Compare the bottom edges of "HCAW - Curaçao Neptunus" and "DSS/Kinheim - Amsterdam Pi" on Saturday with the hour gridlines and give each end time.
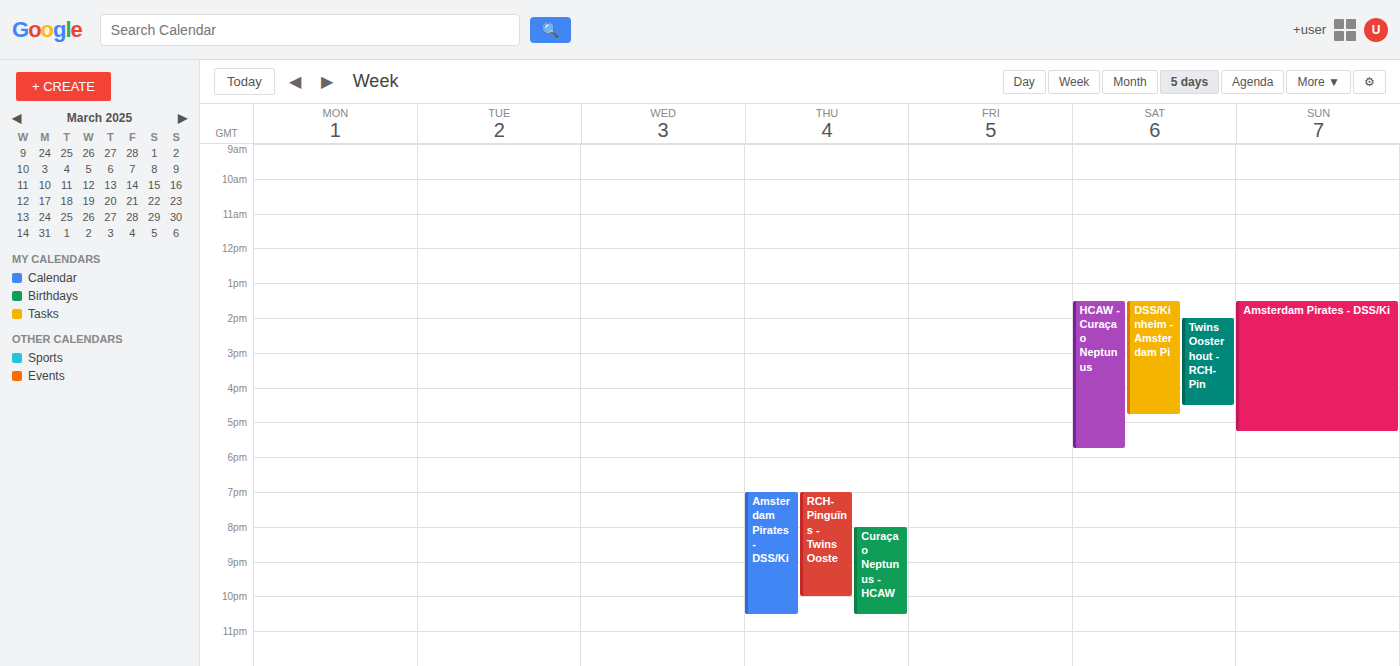
"HCAW - Curaçao Neptunus": 17:45, neither: three quarters of the way from the 17:00 line to the 18:00 line. "DSS/Kinheim - Amsterdam Pi": 16:45, neither: three quarters of the way from the 16:00 line to the 17:00 line.